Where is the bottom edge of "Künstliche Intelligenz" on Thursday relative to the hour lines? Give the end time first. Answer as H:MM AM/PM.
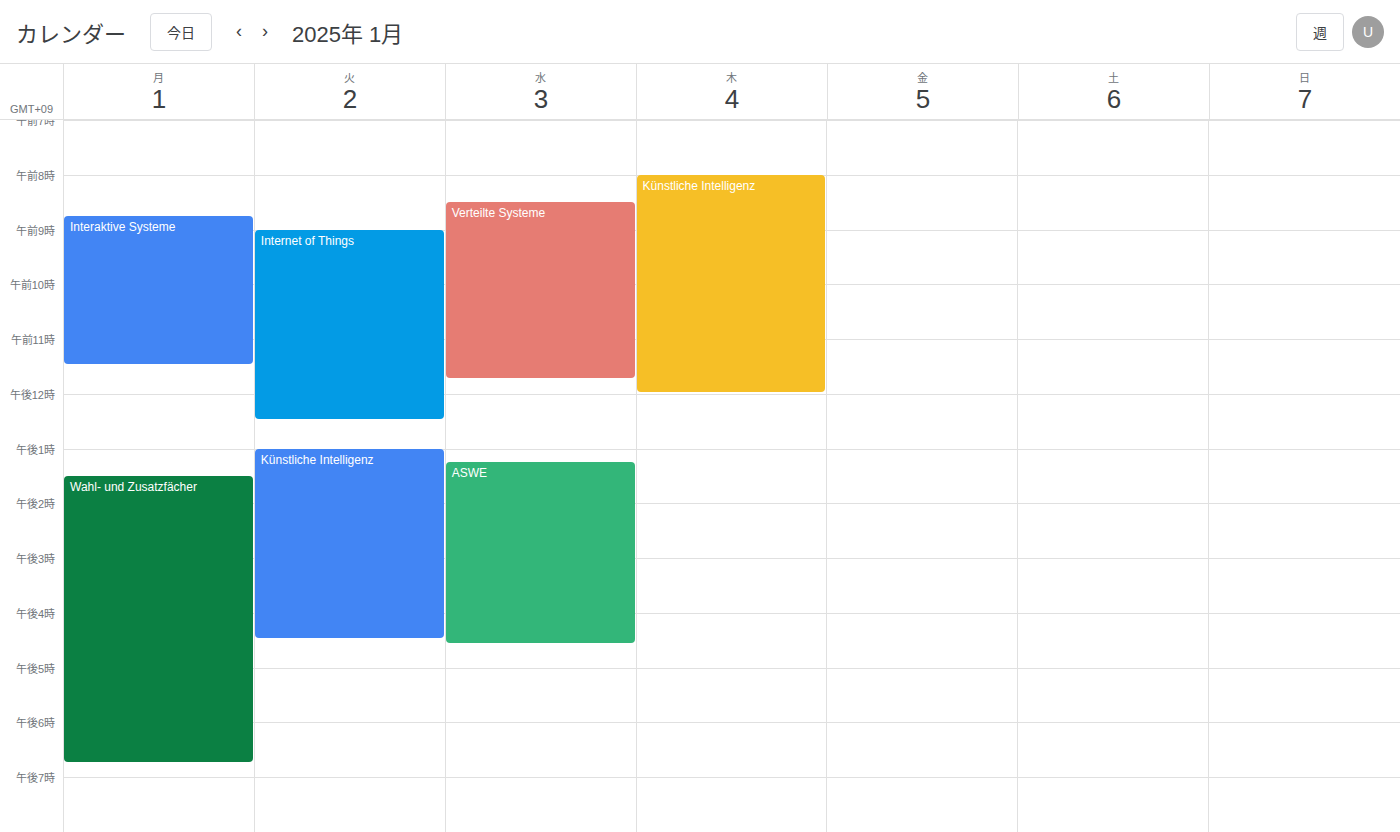
12:00 PM -- exactly on the 12 PM line.